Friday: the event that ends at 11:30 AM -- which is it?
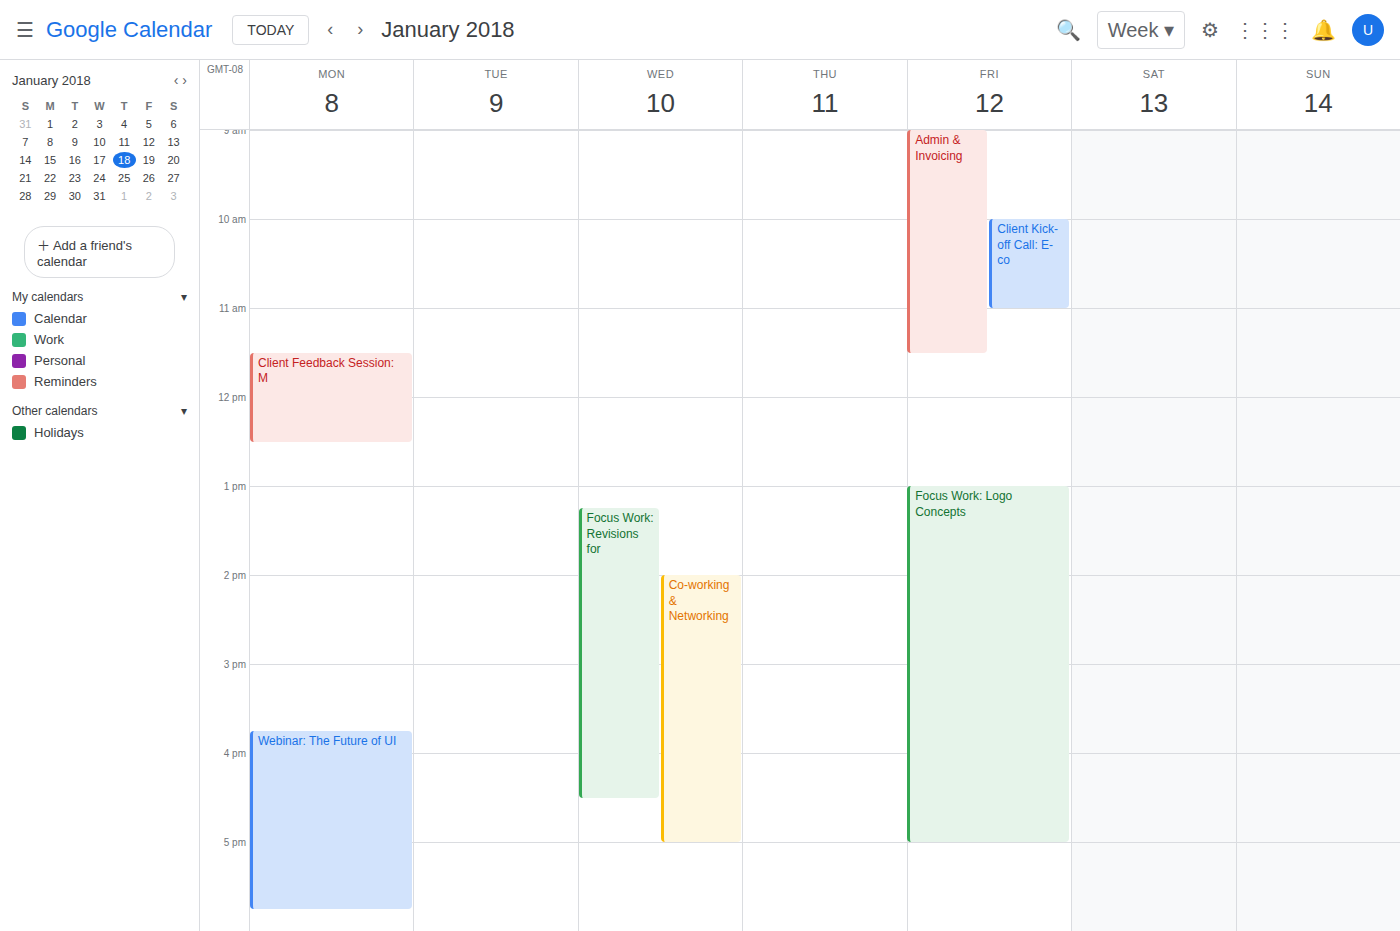
"Admin & Invoicing"